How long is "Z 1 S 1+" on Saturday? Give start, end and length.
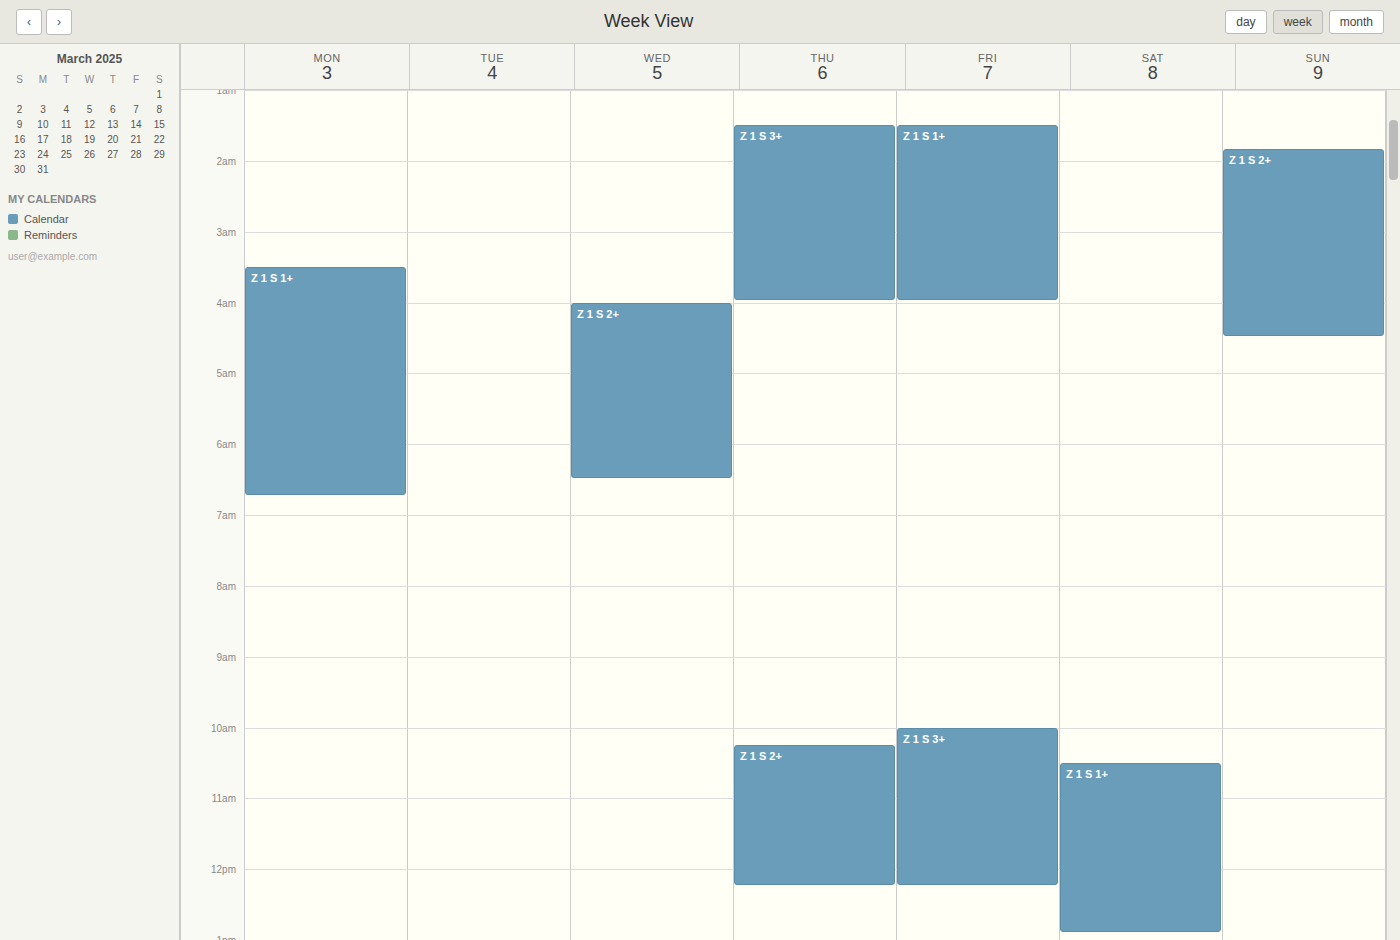
10:30 to 12:55, 2 hours 25 minutes